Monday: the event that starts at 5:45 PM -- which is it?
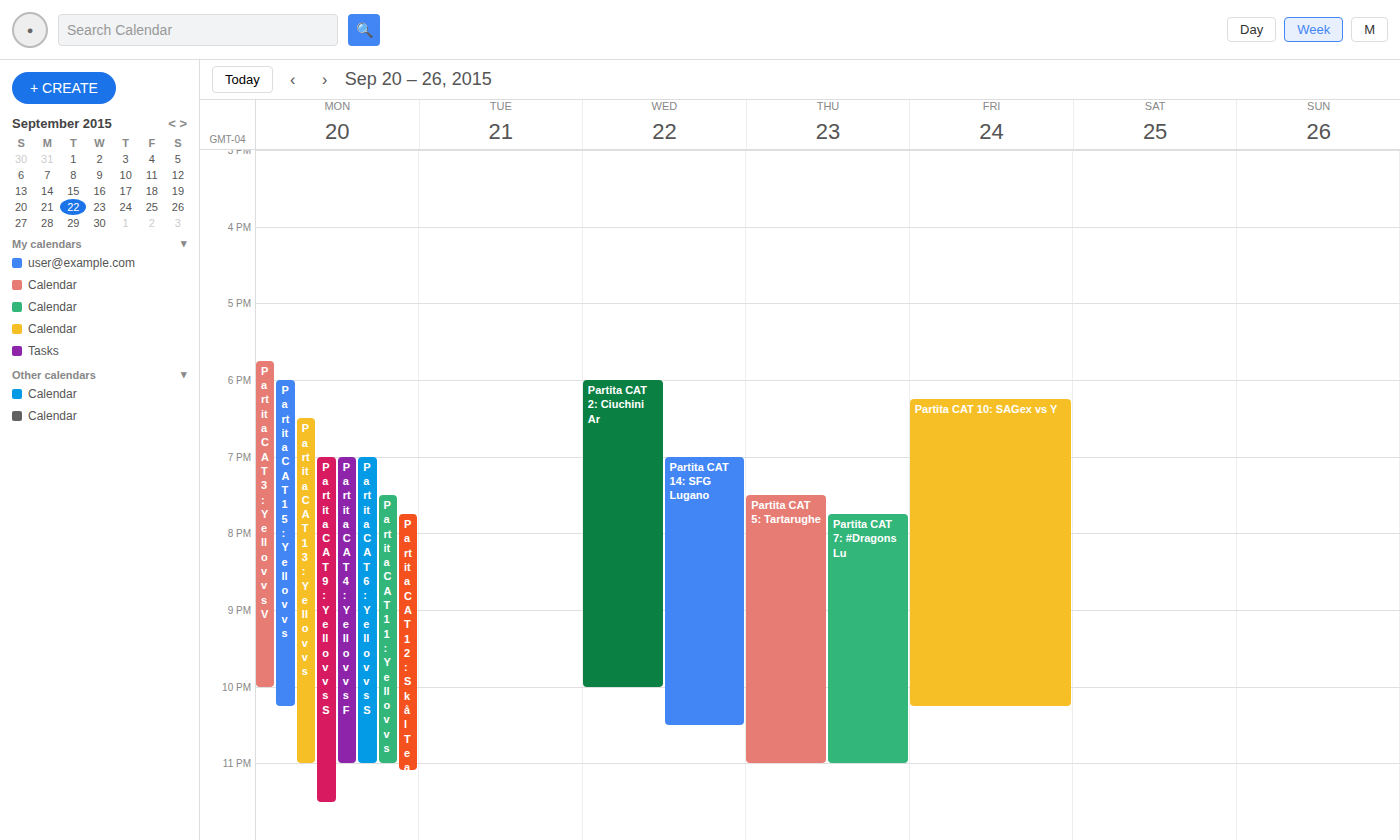
"Partita CAT 3: Yellov vs V"